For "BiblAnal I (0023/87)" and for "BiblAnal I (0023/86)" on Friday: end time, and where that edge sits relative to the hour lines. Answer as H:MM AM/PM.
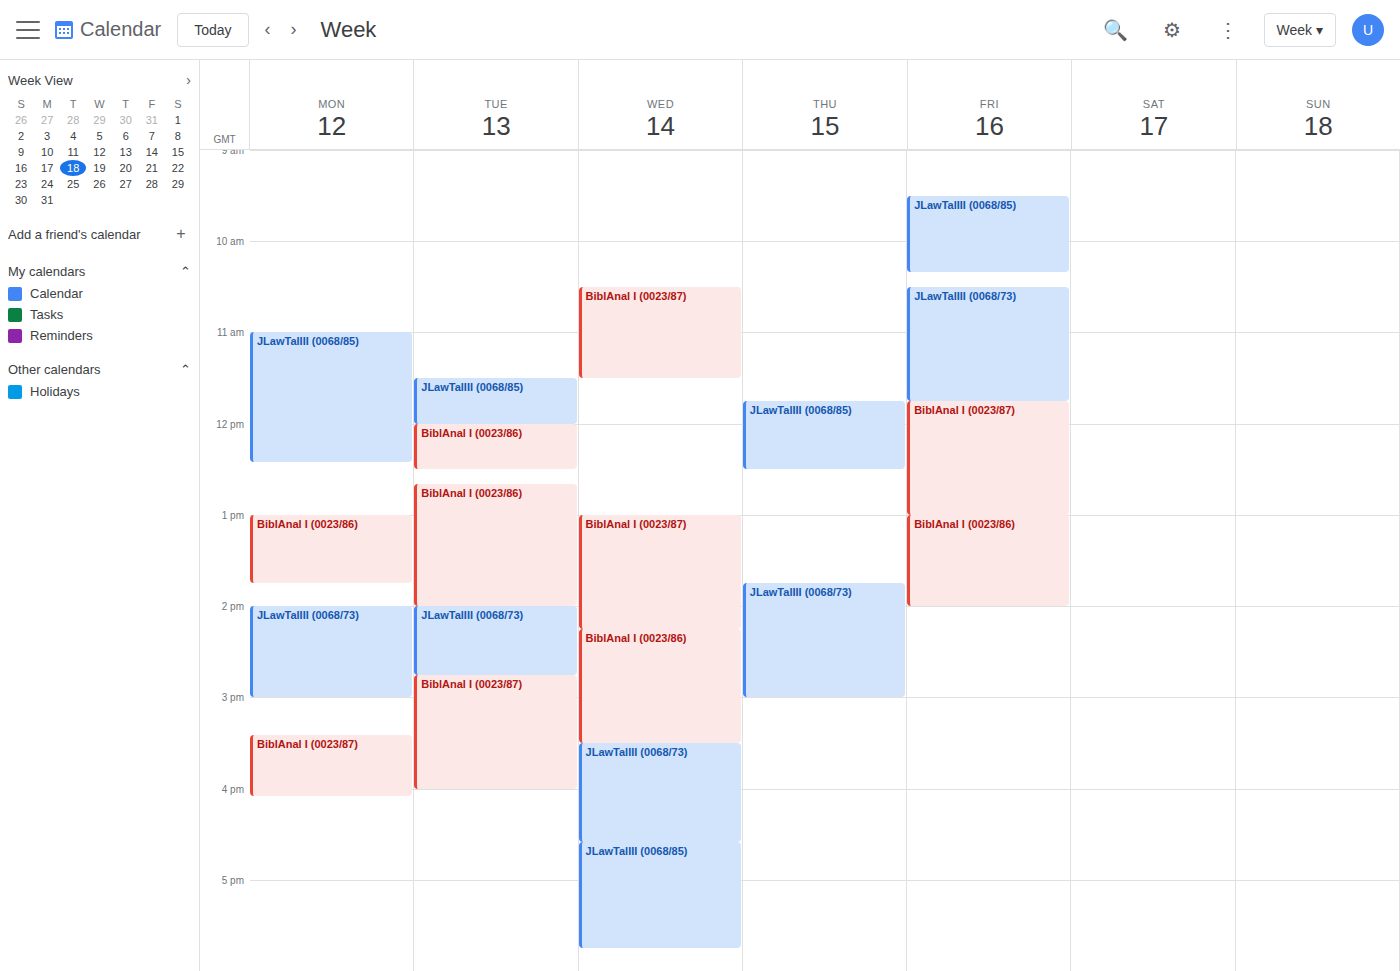
"BiblAnal I (0023/87)": 1:00 PM, exactly on the 1 PM line. "BiblAnal I (0023/86)": 2:00 PM, exactly on the 2 PM line.